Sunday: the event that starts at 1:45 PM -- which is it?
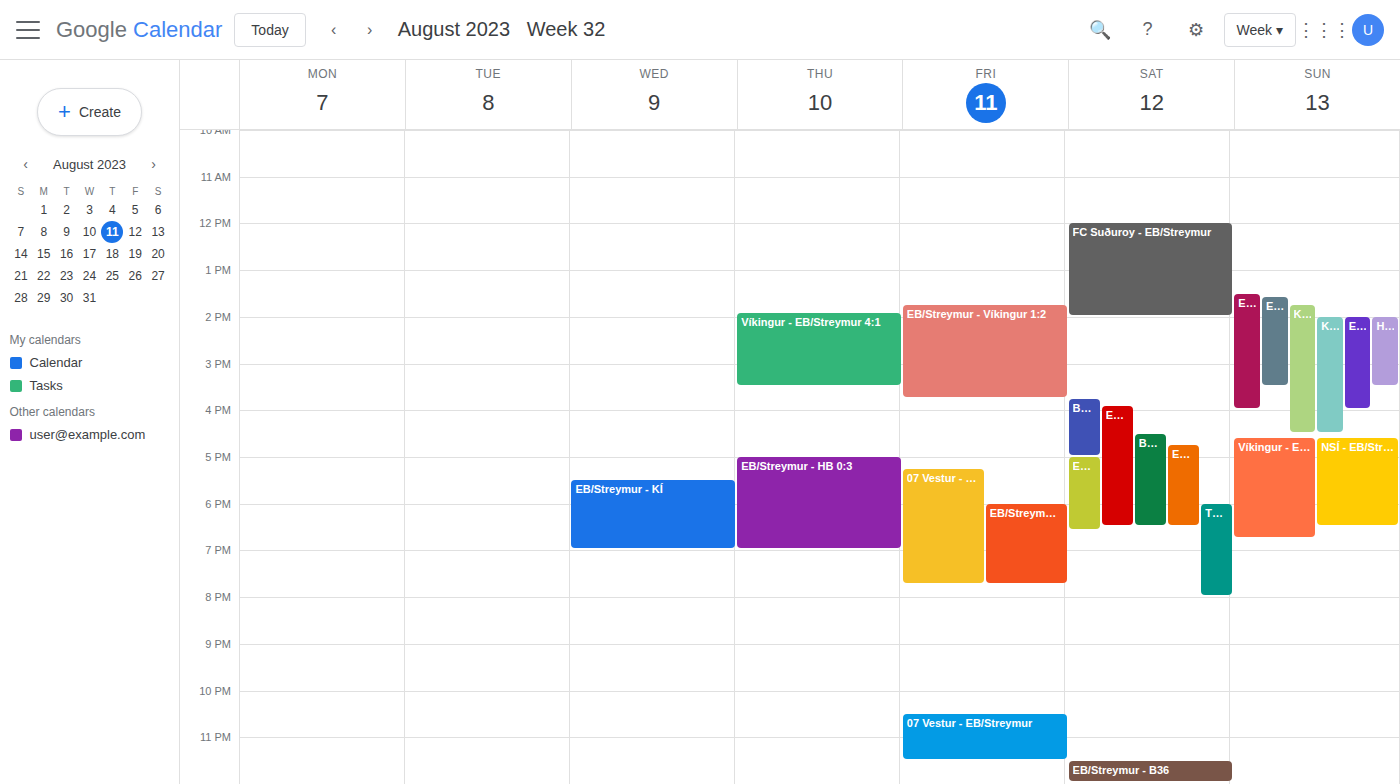
"KÍ - EB/Streymur 2:1"